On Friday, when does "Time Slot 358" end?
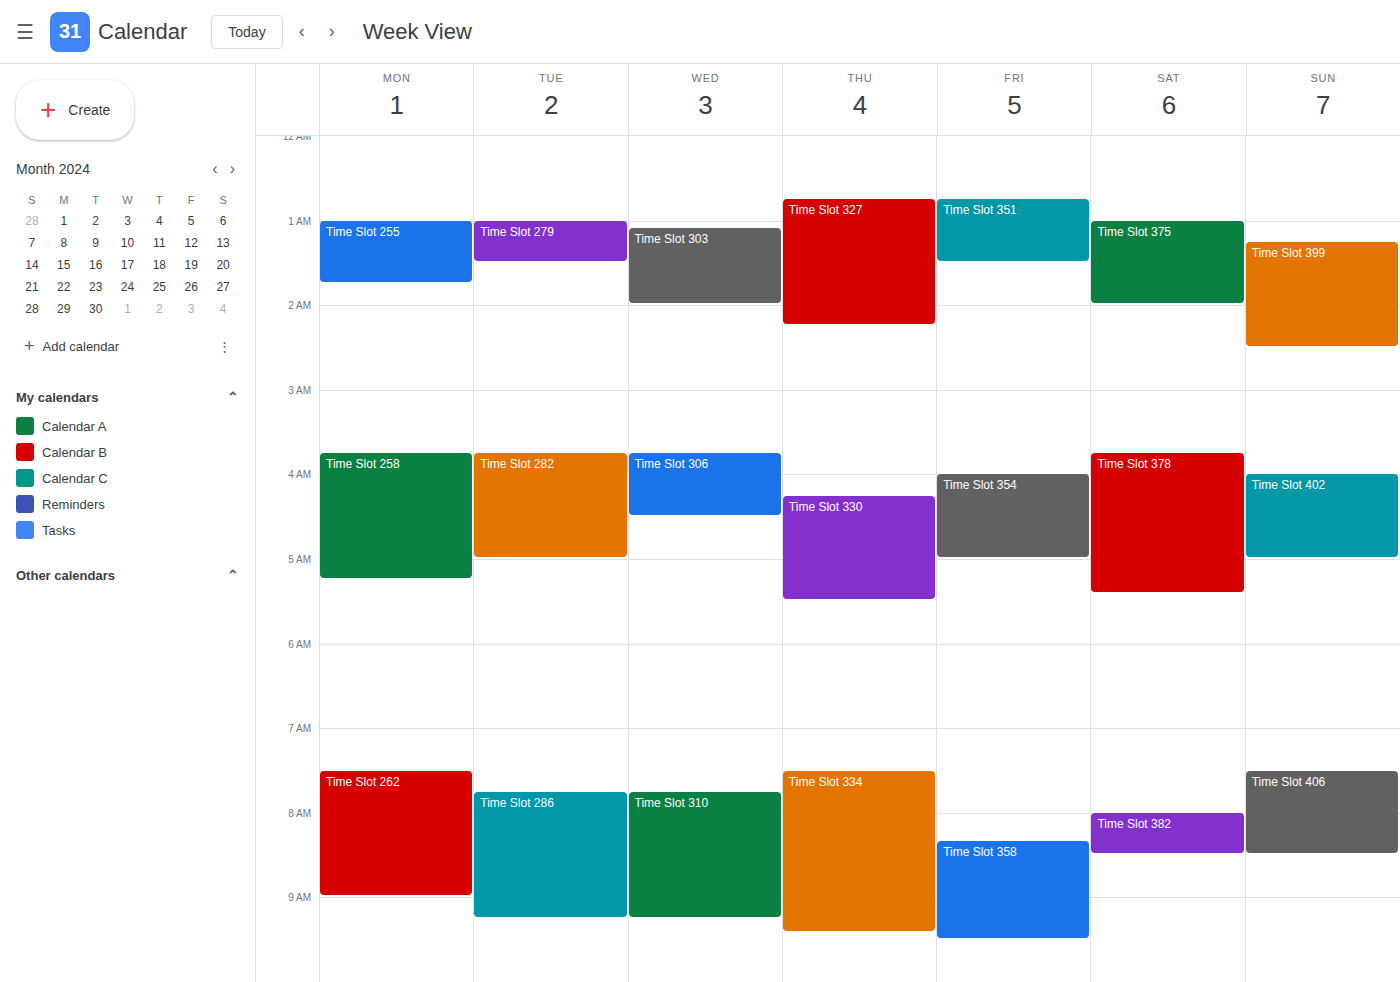
9:30 AM